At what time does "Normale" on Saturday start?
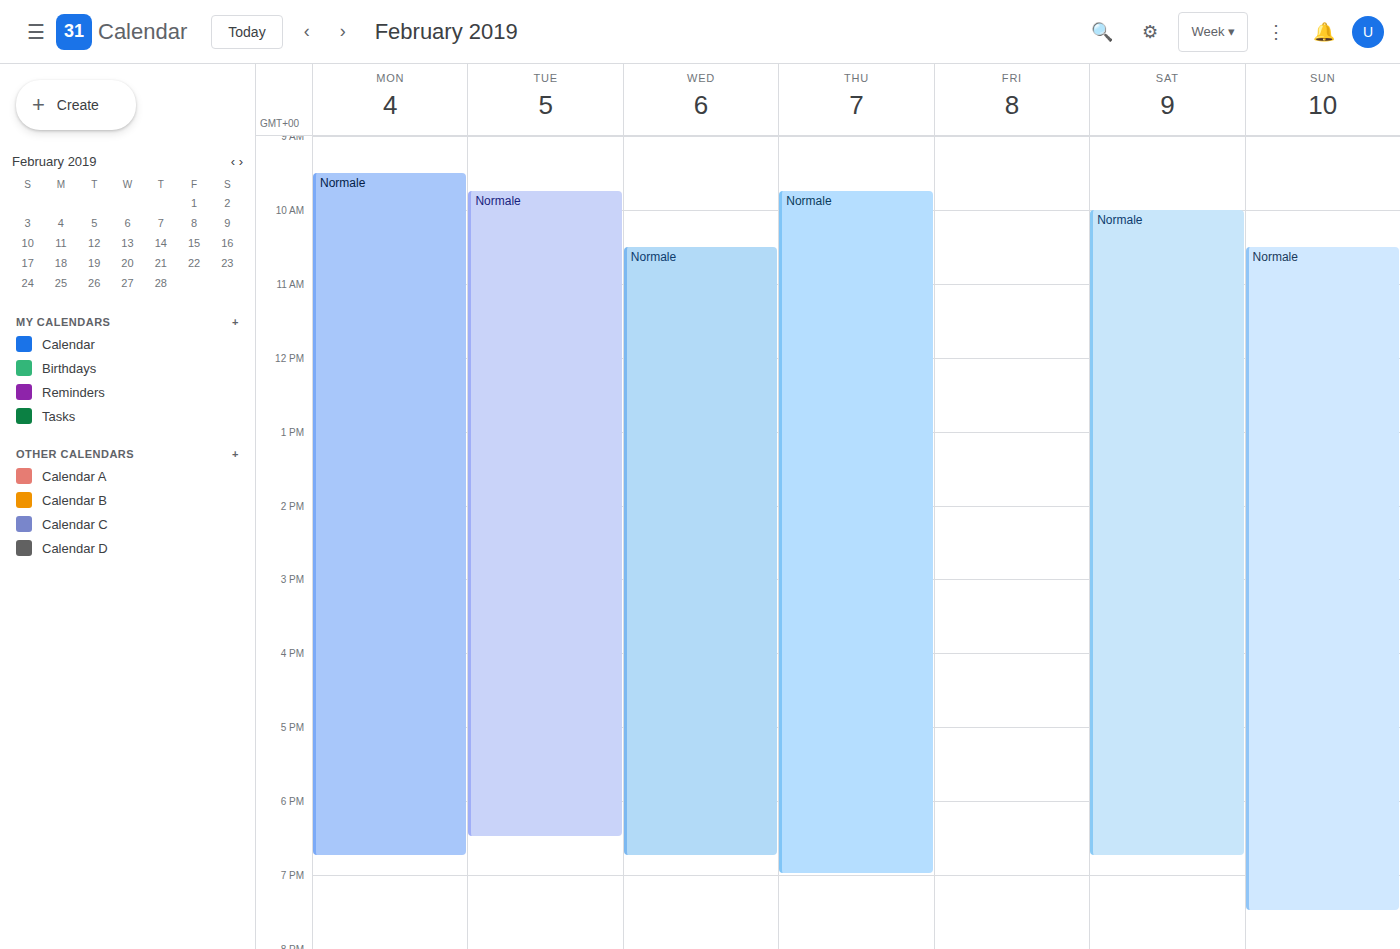
10:00 AM